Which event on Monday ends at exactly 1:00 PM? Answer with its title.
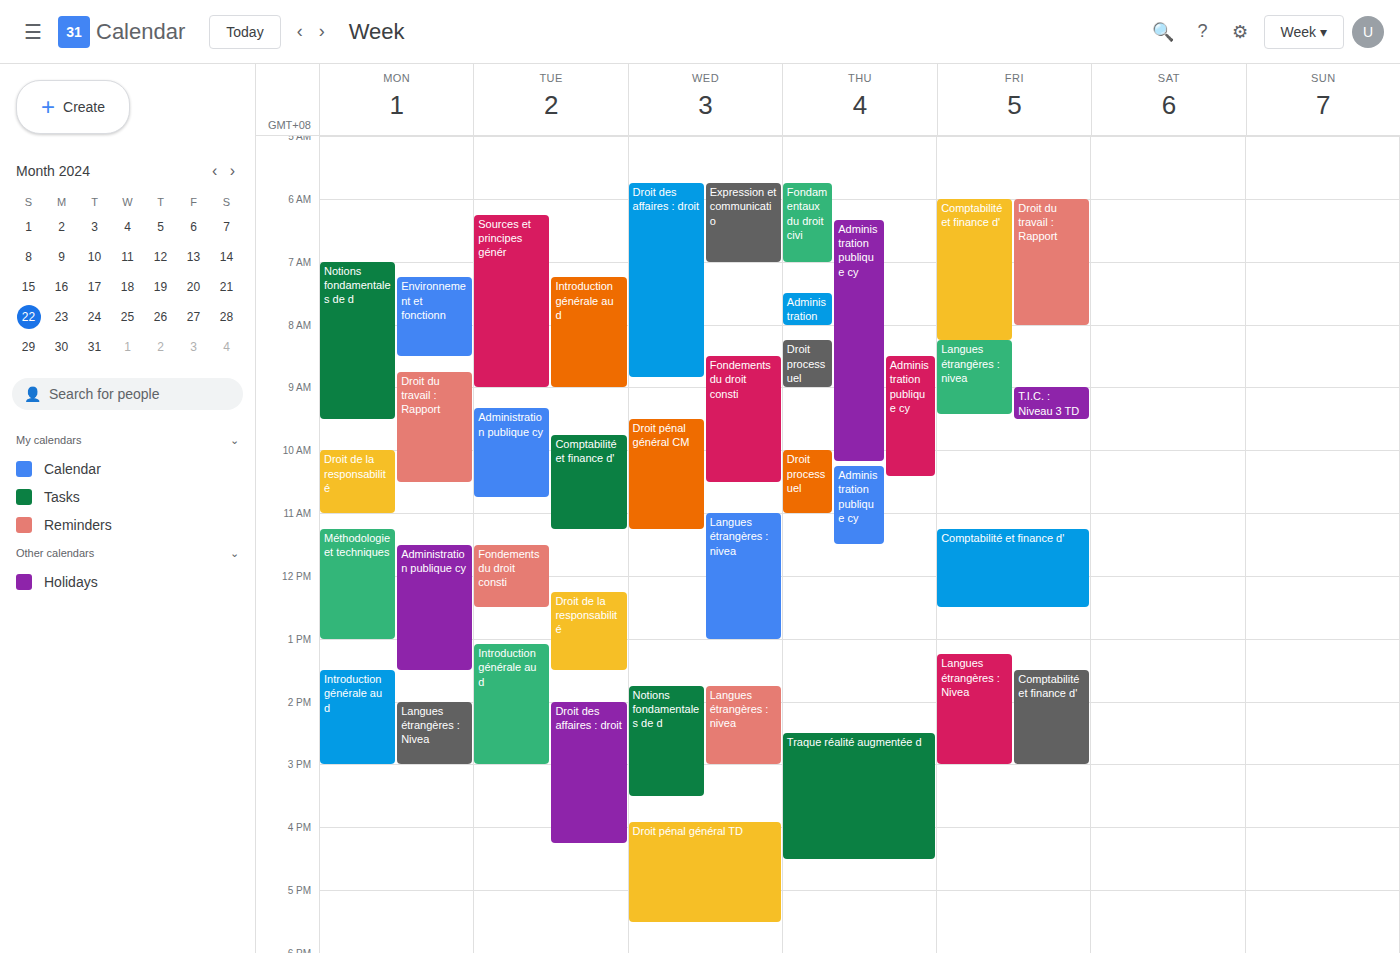
"Méthodologie et techniques"